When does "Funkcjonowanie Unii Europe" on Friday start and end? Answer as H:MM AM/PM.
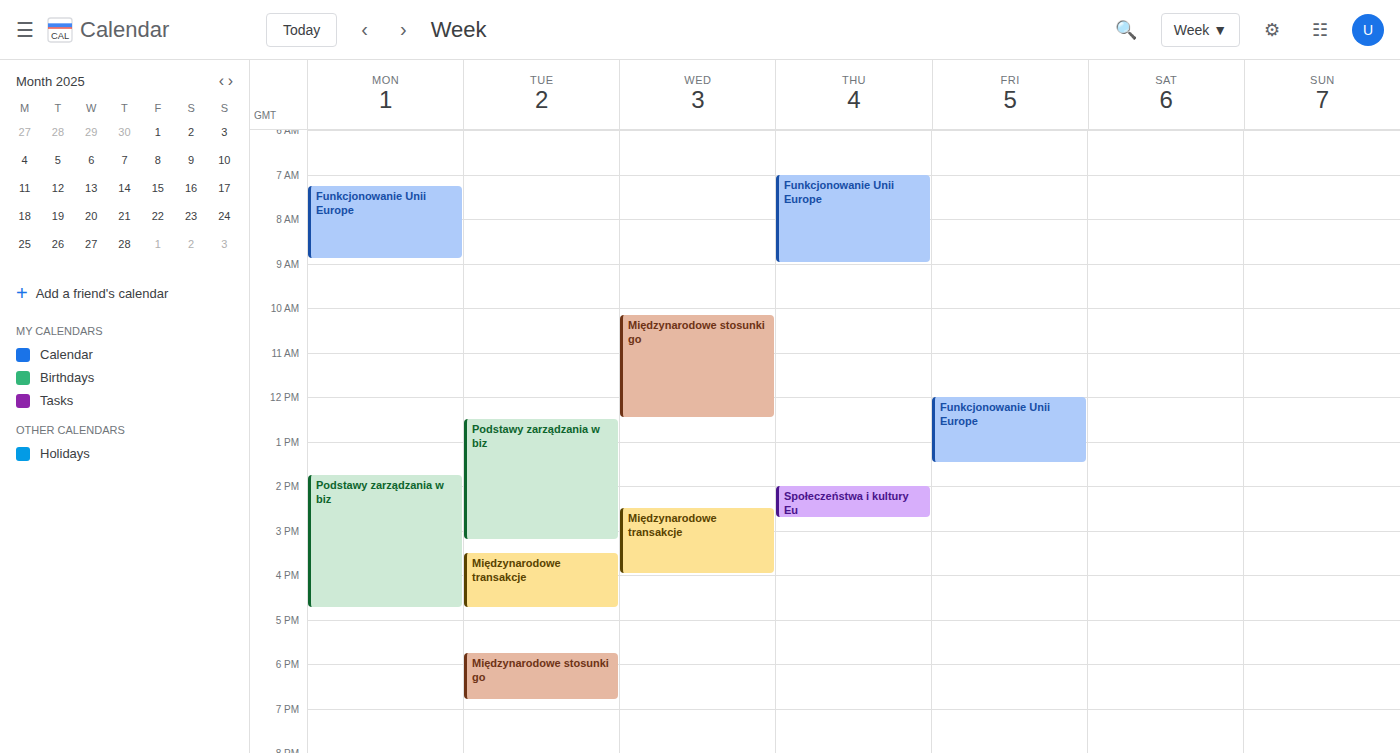
12:00 PM to 1:30 PM